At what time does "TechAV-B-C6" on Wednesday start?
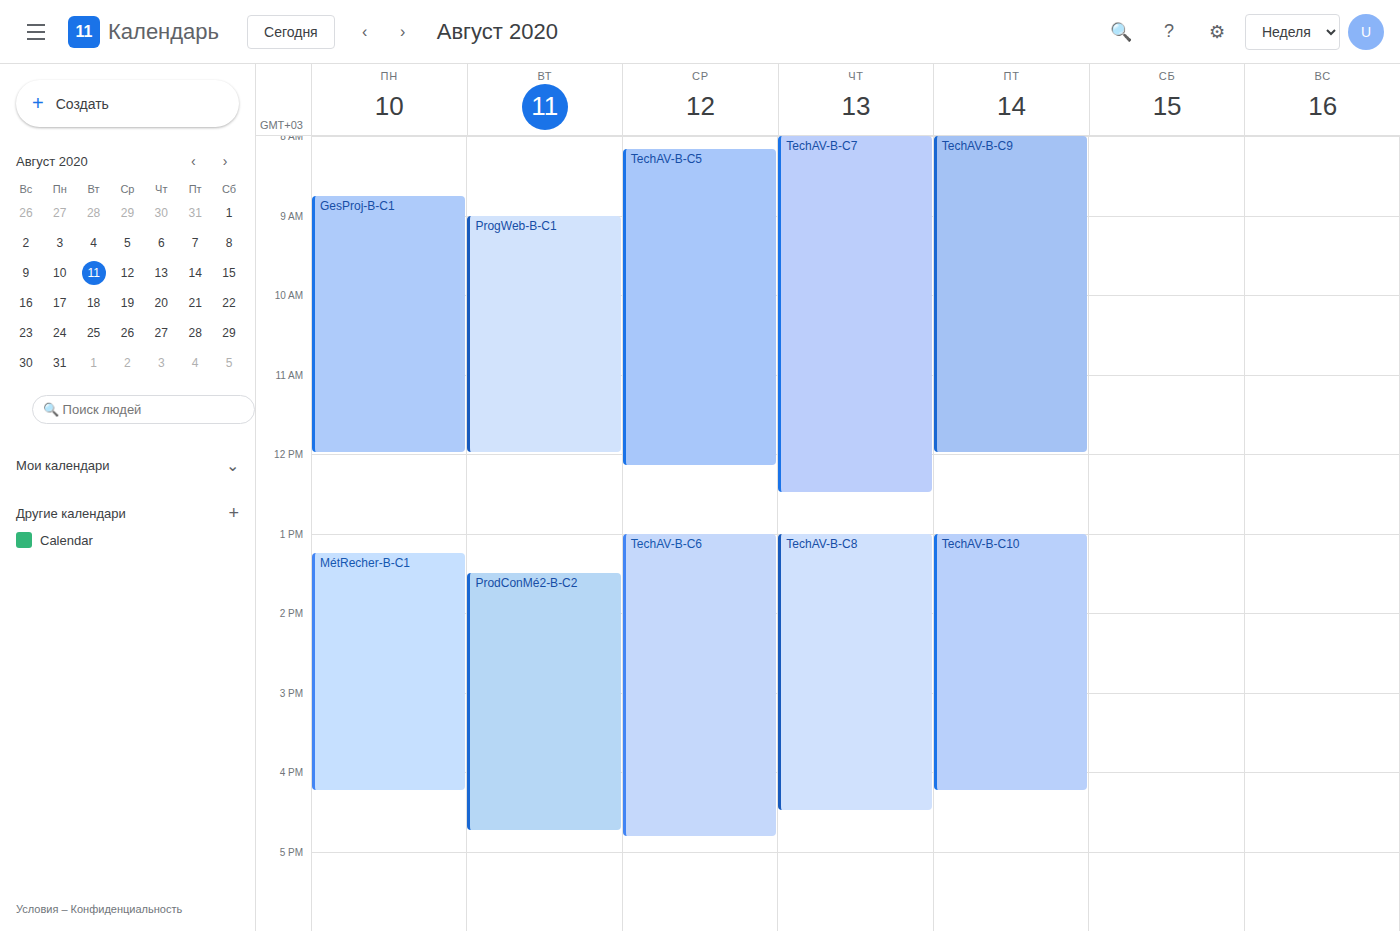
13:00